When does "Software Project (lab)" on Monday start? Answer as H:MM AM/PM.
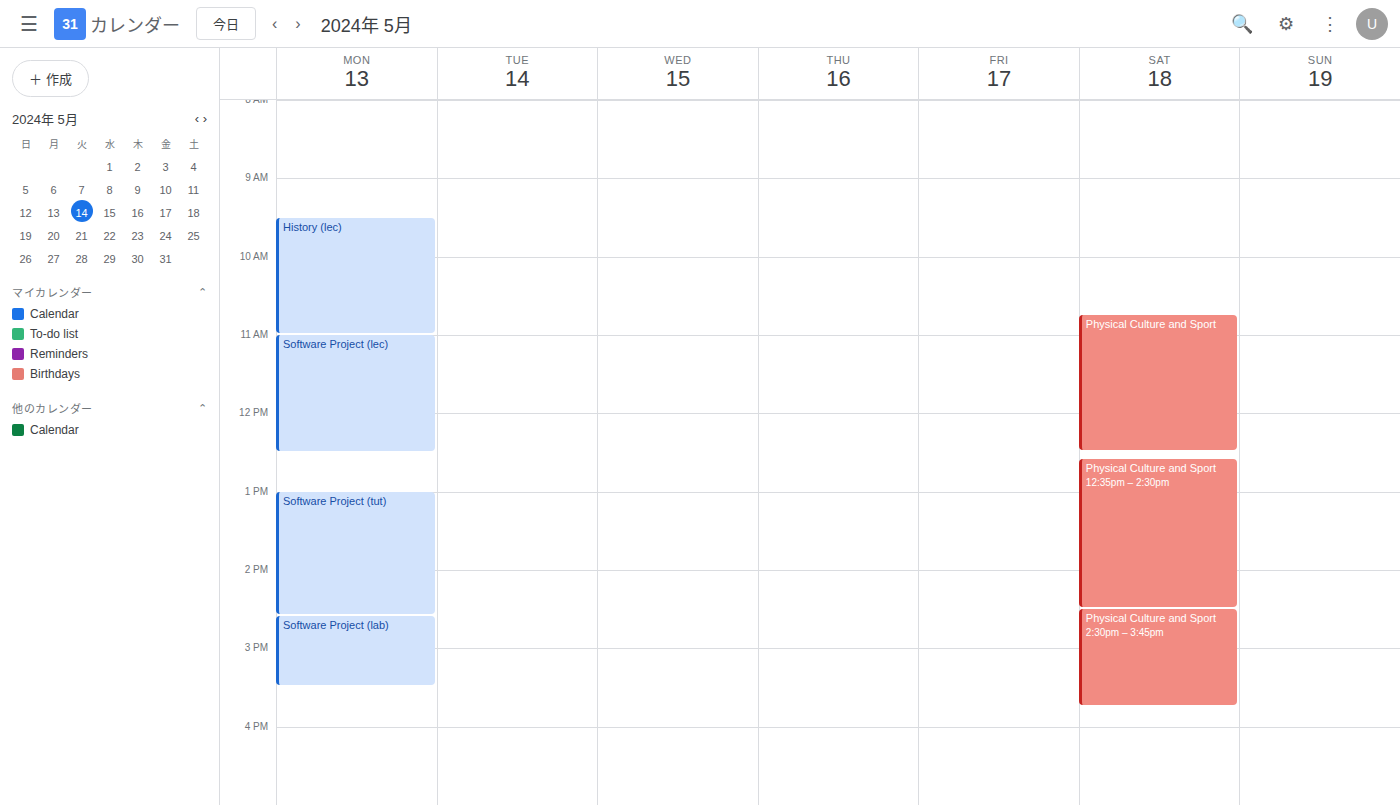
2:35 PM